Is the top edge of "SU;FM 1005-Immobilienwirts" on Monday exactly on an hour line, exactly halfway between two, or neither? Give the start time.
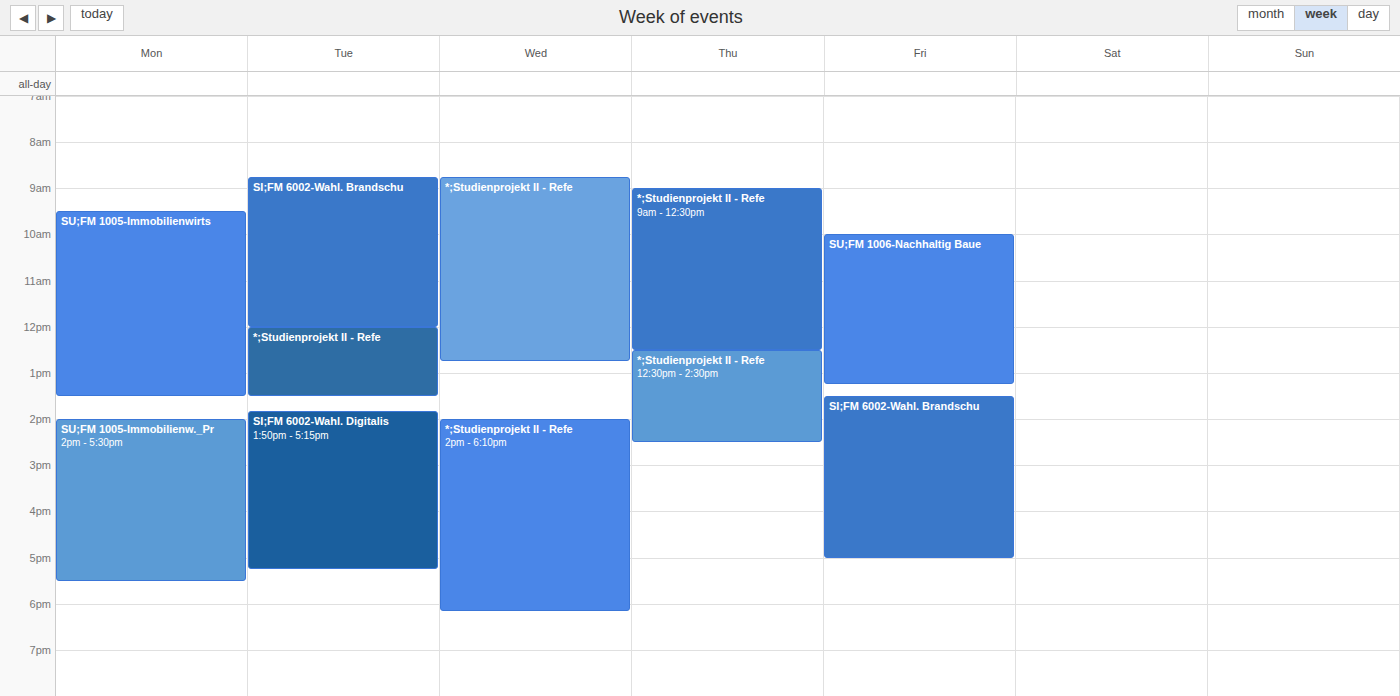
9:30 AM -- halfway between the 9 AM and 10 AM lines.